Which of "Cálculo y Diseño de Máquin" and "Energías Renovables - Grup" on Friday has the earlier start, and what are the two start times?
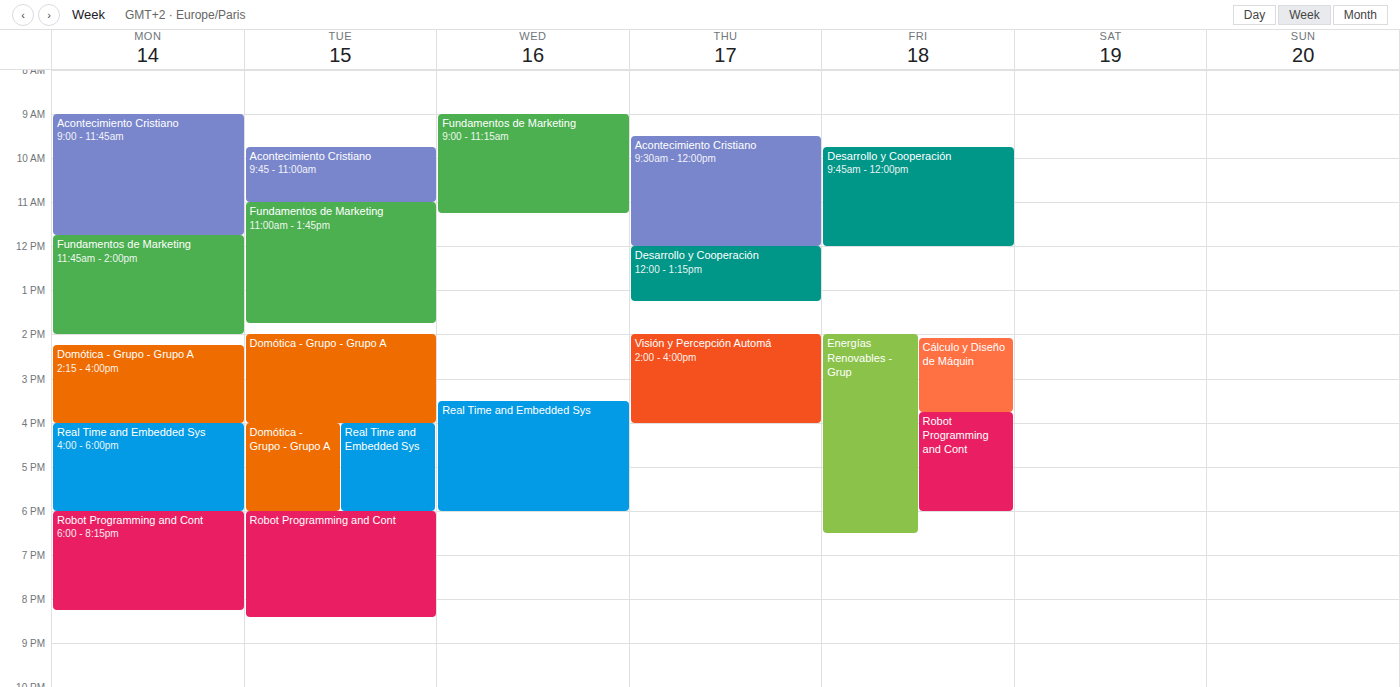
"Energías Renovables - Grup" 2:00 PM; "Cálculo y Diseño de Máquin" 2:05 PM.